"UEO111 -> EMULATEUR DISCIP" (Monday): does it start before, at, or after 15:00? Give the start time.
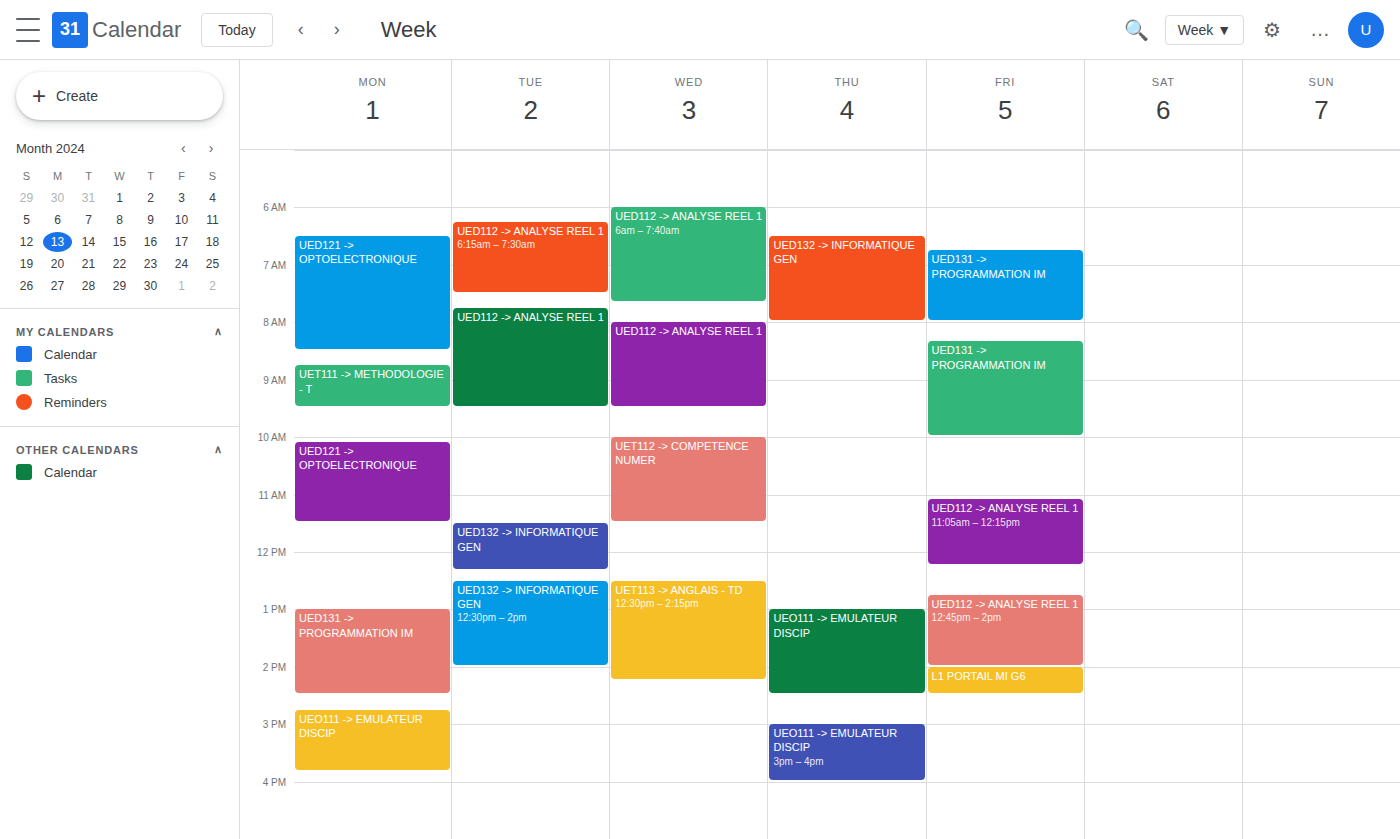
14:45 -- before 15:00, 15 minutes above the 15:00 line.